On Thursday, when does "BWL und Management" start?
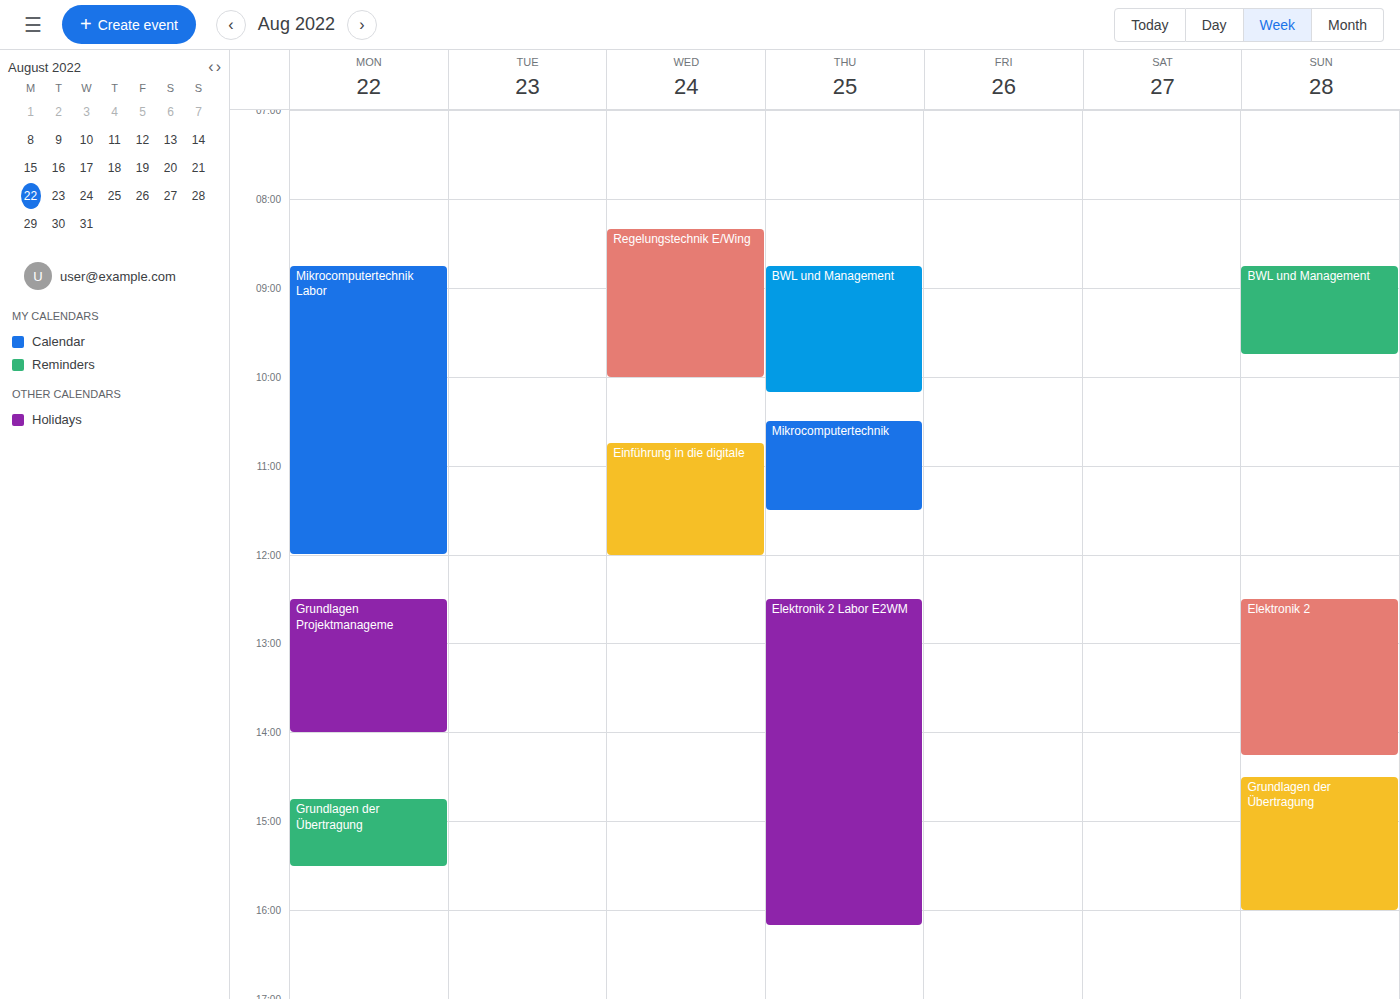
08:45